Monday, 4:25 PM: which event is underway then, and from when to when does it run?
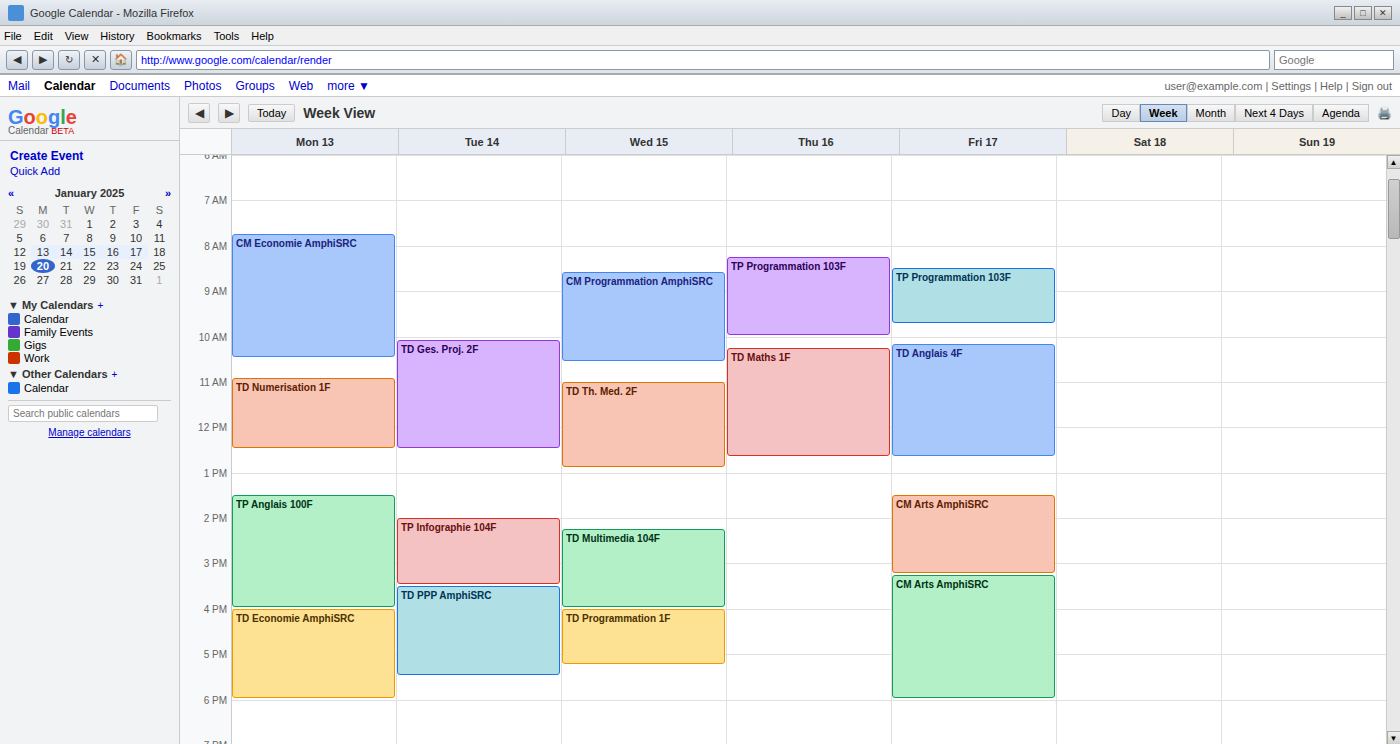
"TD Economie AmphiSRC", 4:00 PM to 6:00 PM